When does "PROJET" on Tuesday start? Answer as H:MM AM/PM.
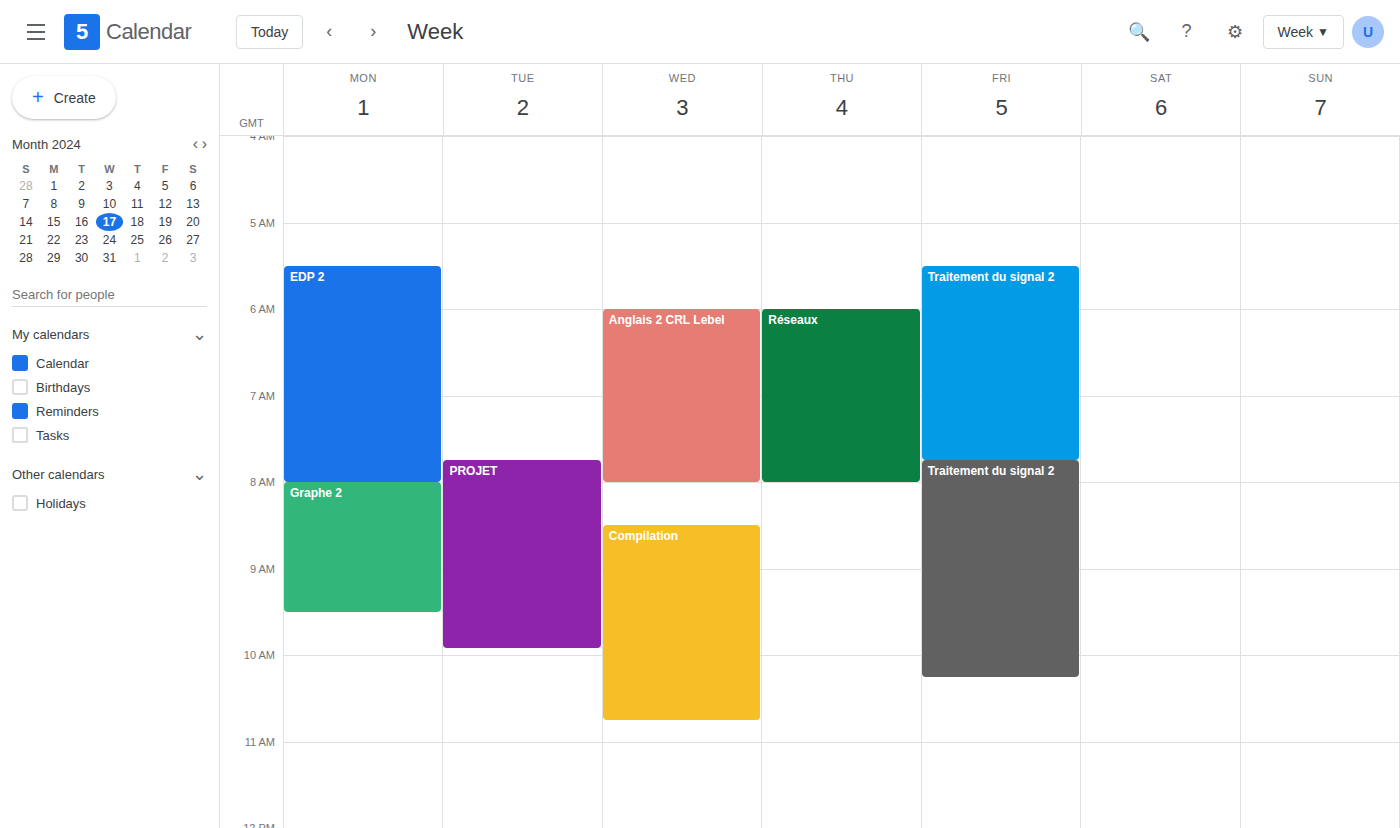
7:45 AM